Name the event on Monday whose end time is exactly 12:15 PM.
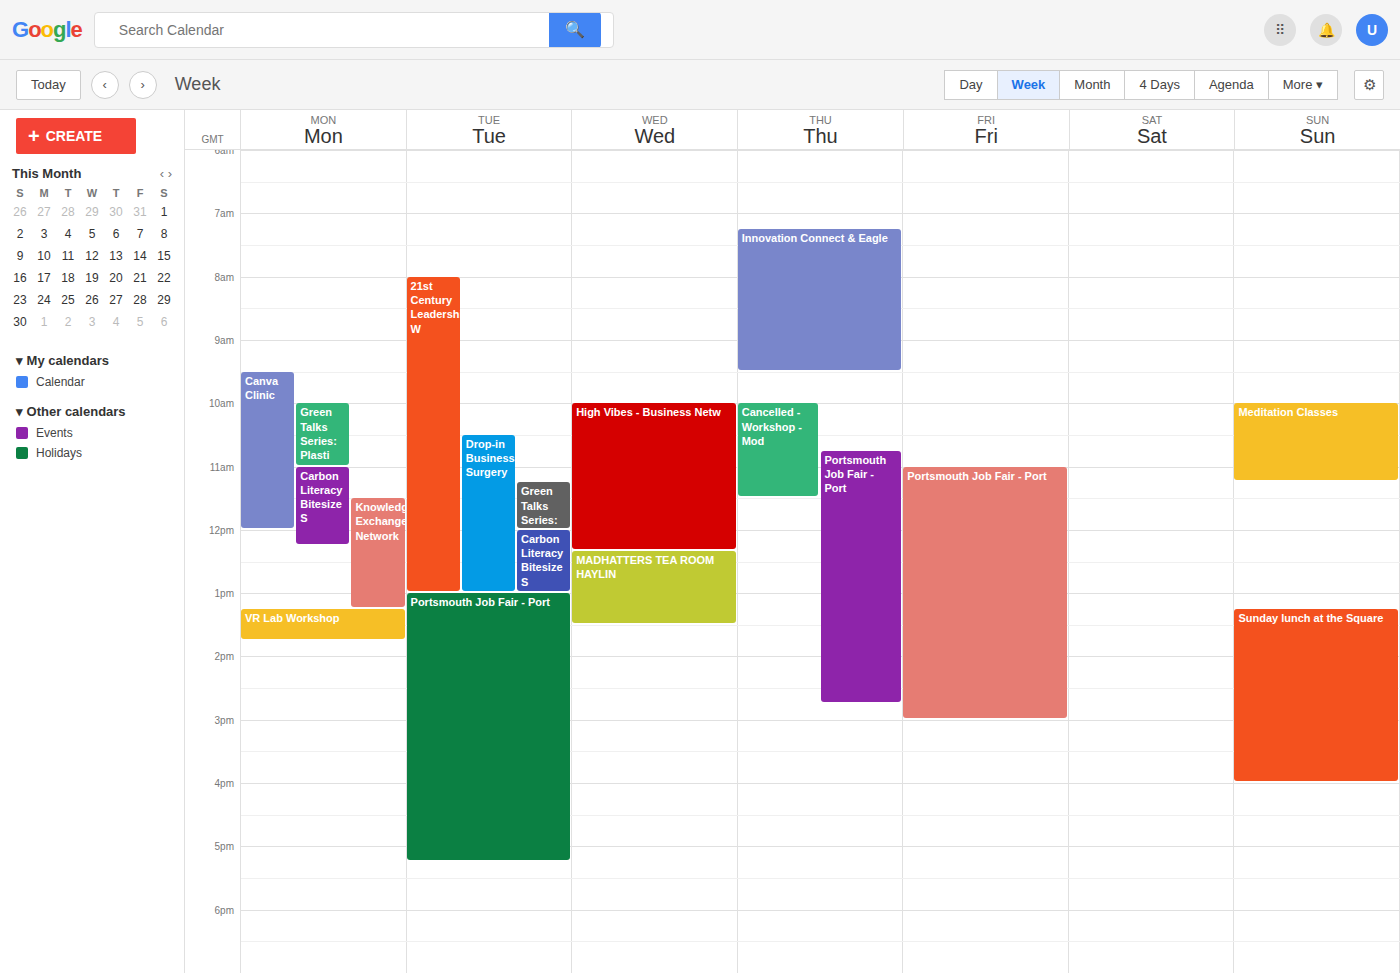
"Carbon Literacy Bitesize S"